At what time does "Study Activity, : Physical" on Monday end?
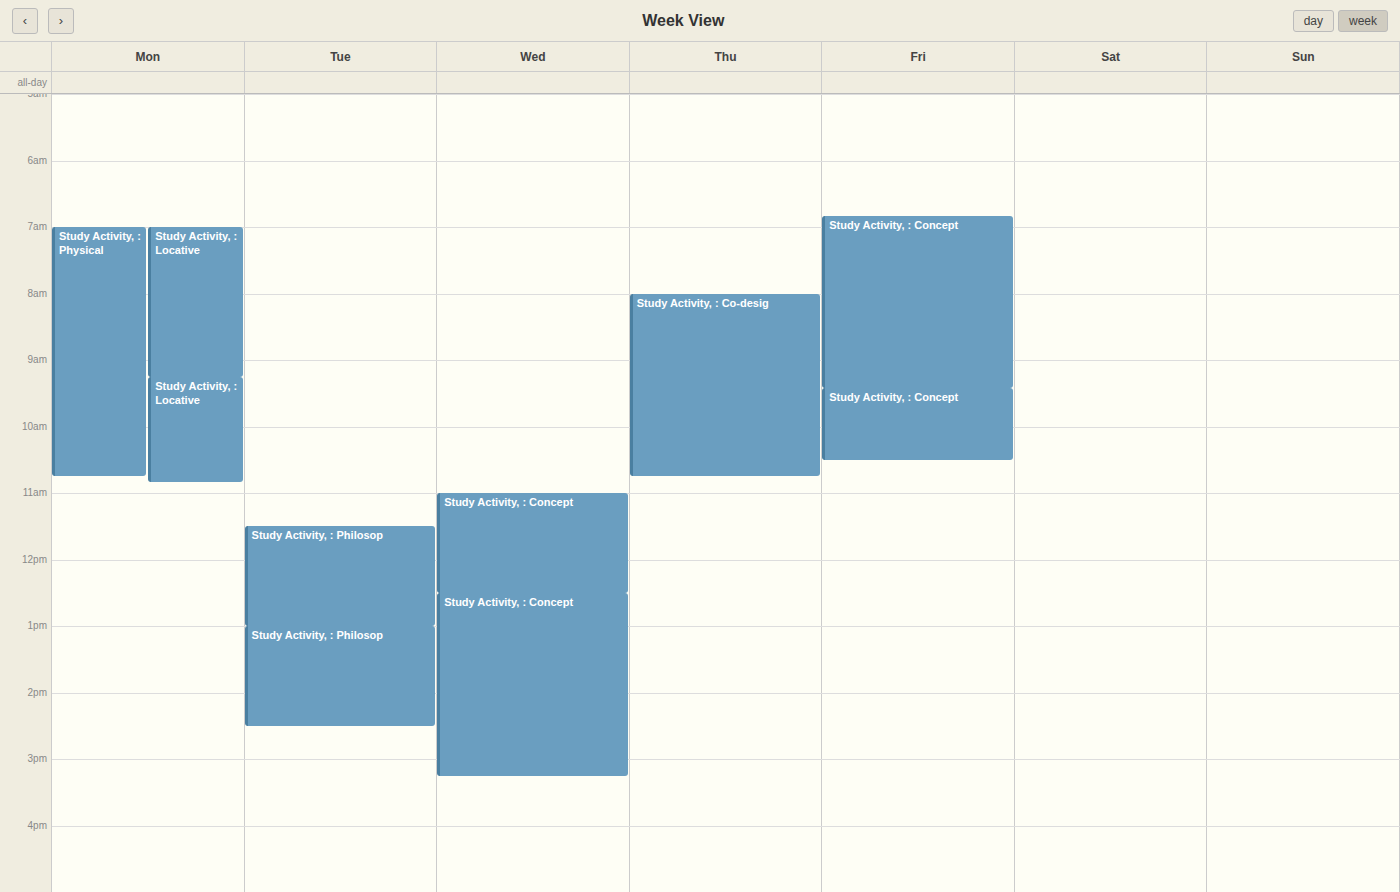
10:45